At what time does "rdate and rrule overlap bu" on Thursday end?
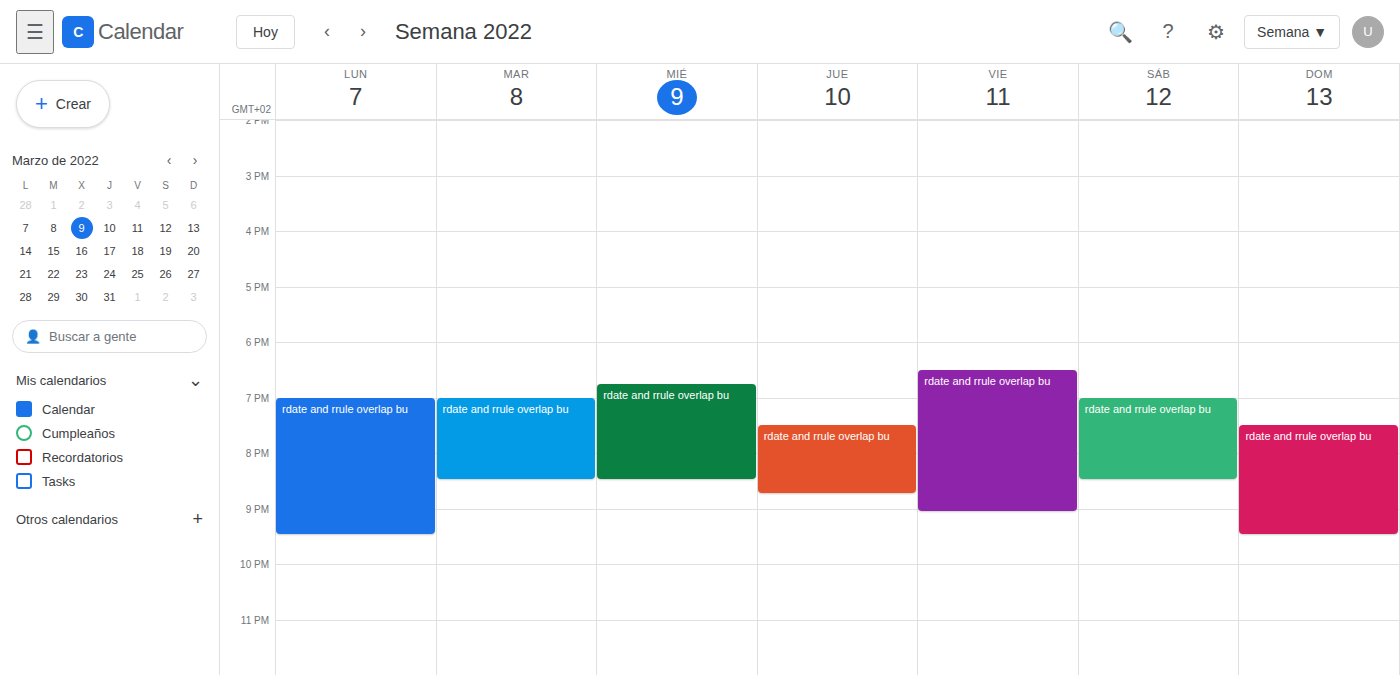
8:45 PM